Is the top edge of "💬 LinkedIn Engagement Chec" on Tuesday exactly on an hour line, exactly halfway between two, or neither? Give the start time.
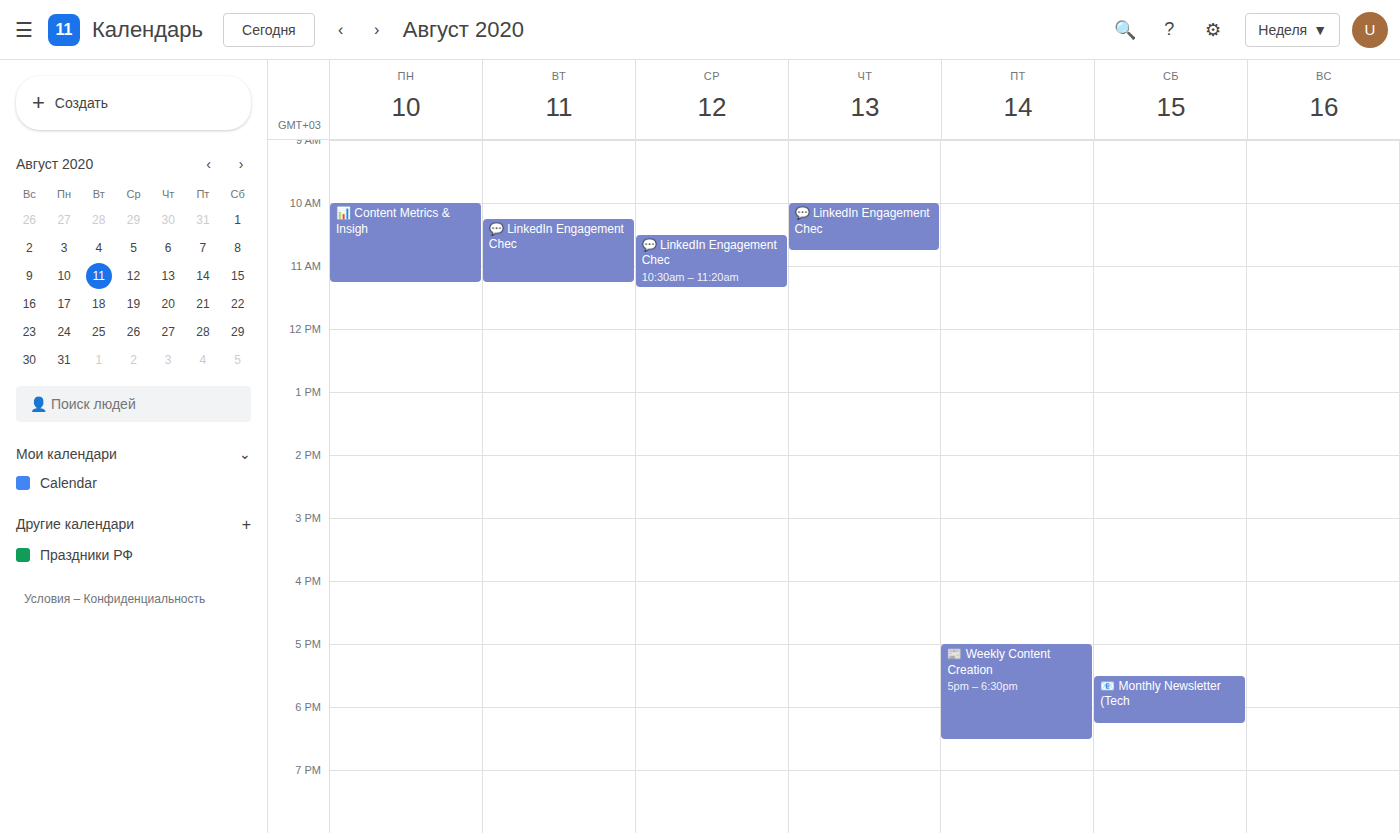
10:15 AM -- neither: a quarter of the way from the 10 AM line to the 11 AM line.